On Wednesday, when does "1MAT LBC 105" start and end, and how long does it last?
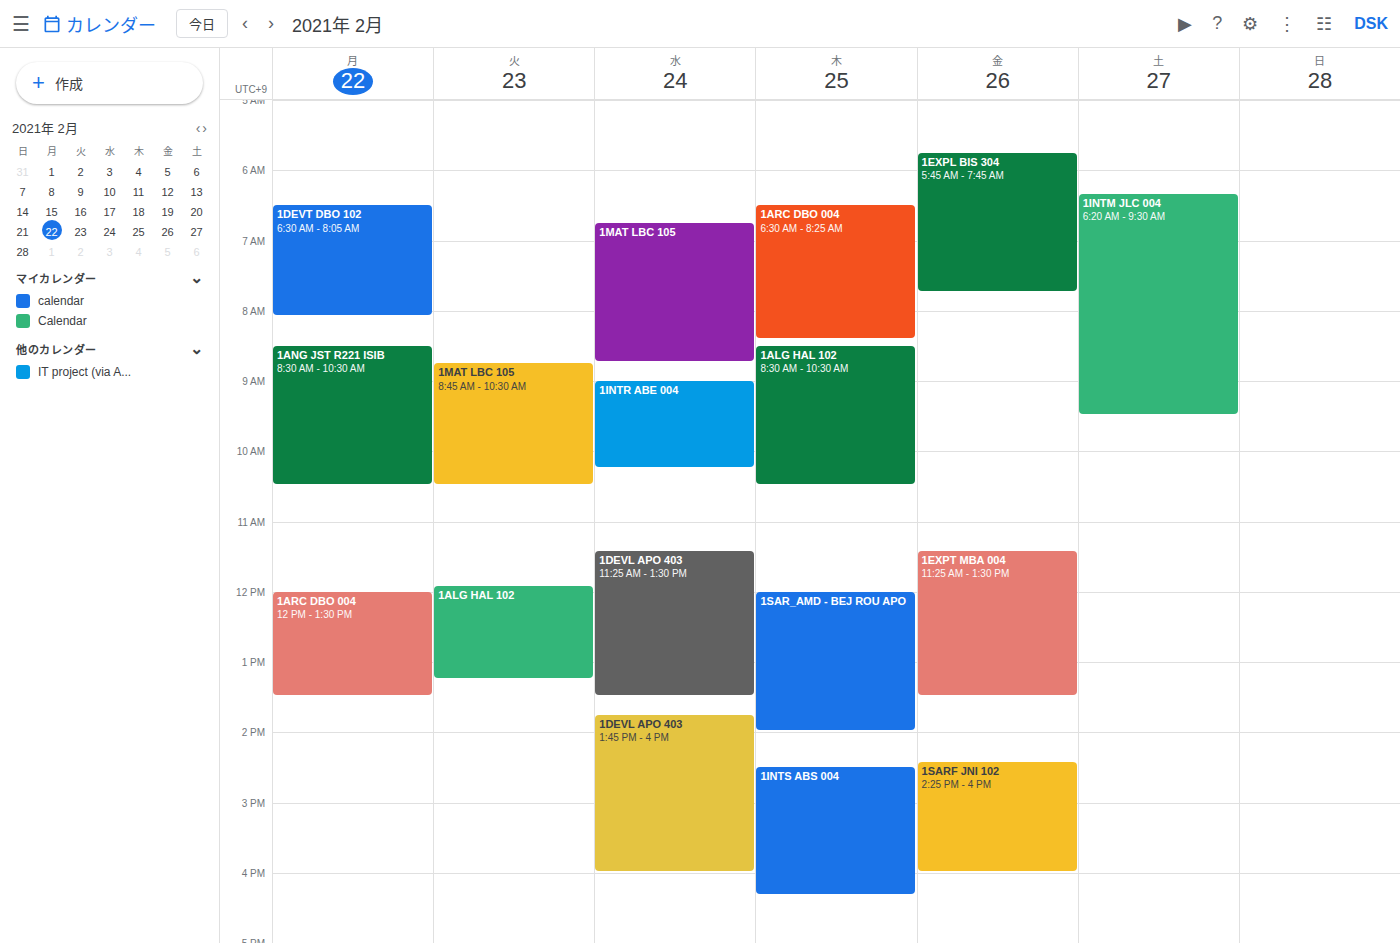
6:45 AM to 8:45 AM, 2 hours